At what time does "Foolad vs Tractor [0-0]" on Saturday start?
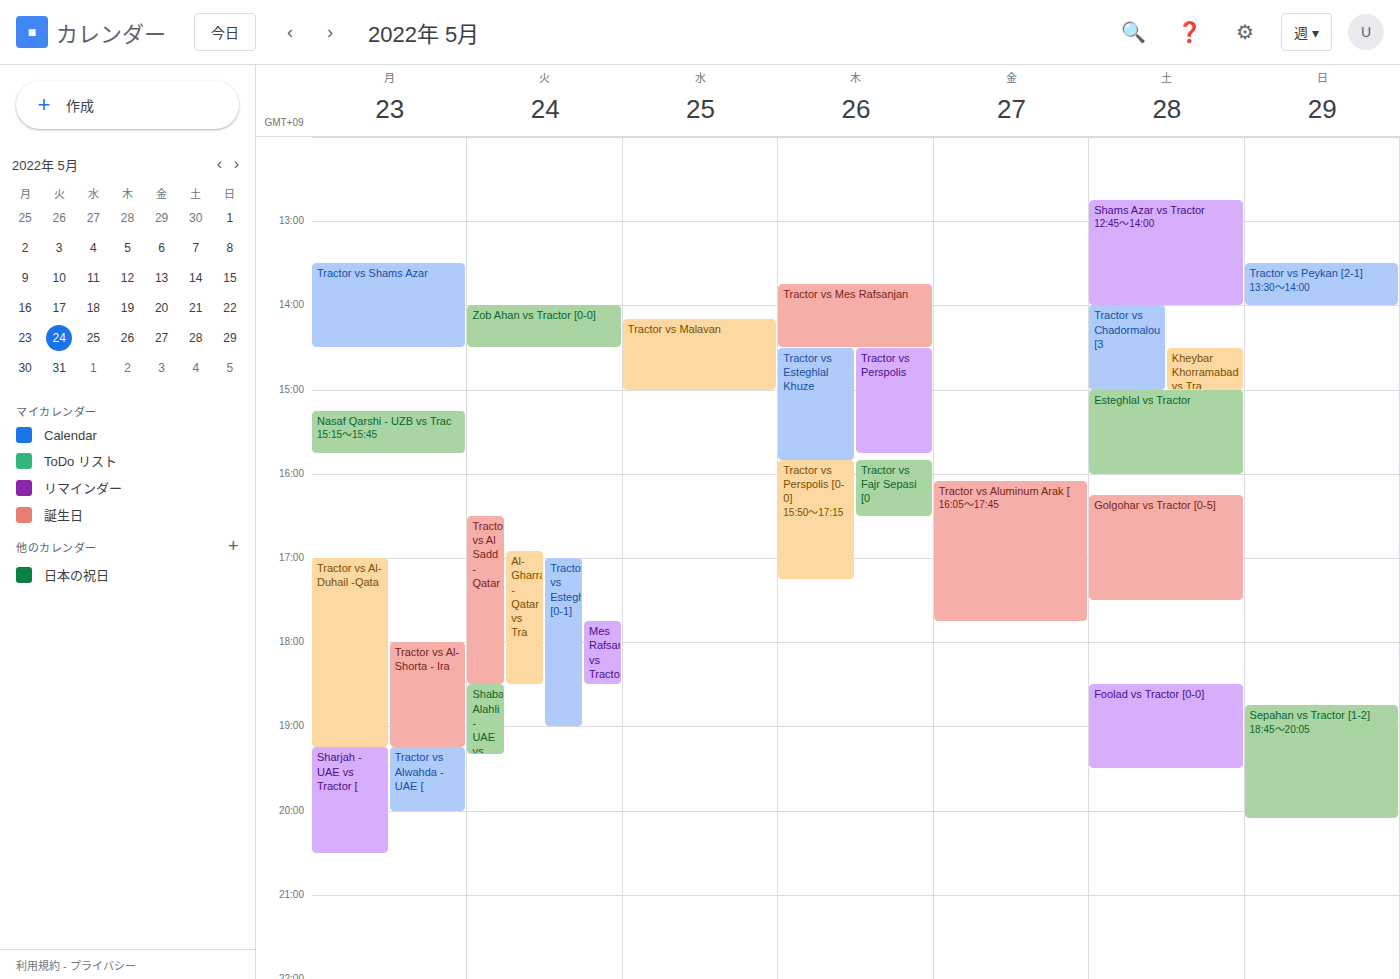
6:30 PM